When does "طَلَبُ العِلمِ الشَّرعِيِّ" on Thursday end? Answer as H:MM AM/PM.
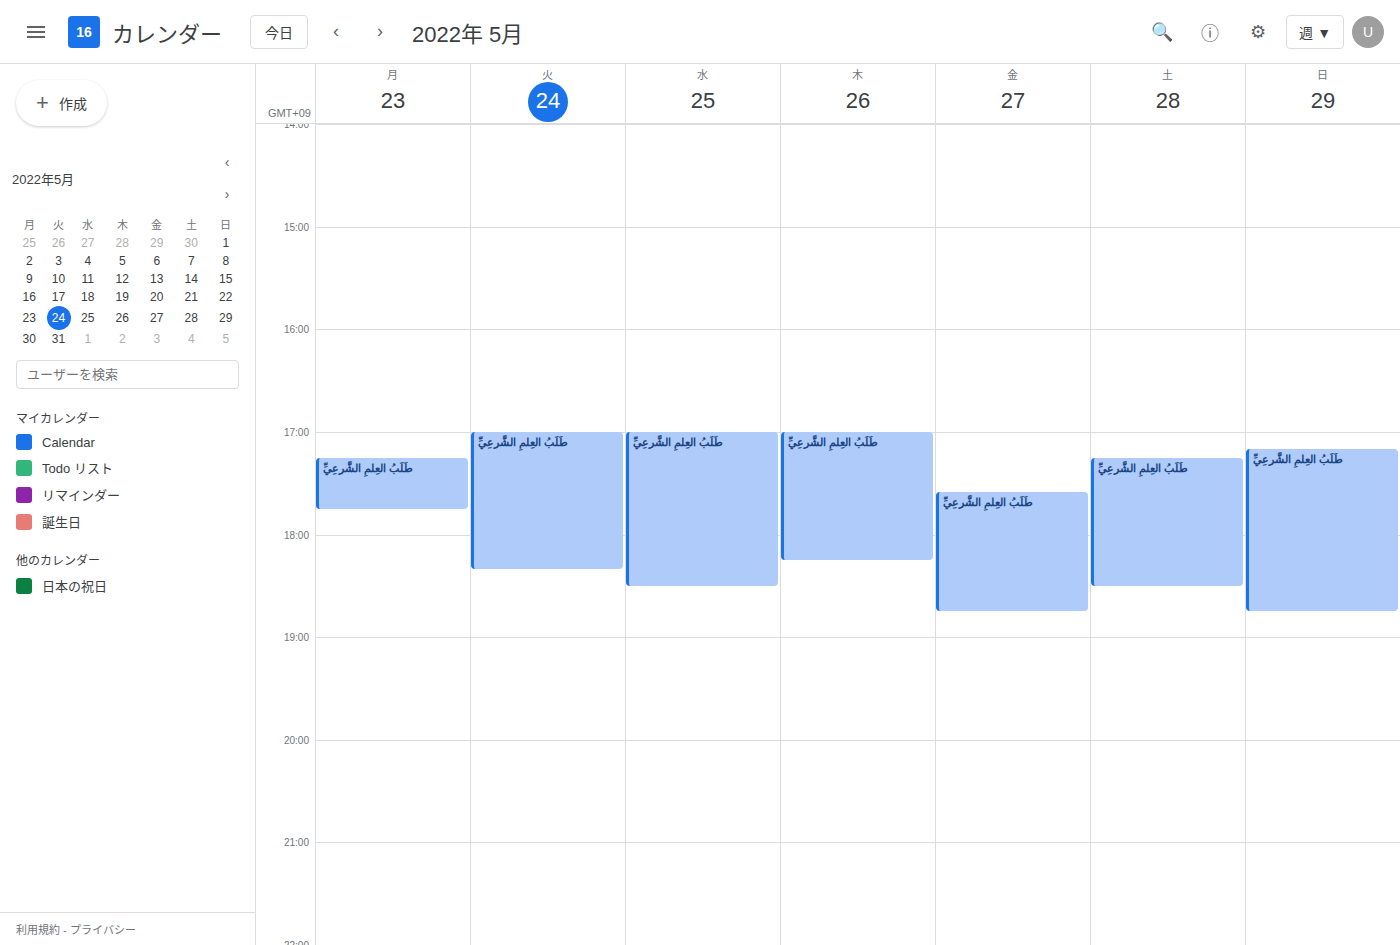
6:15 PM